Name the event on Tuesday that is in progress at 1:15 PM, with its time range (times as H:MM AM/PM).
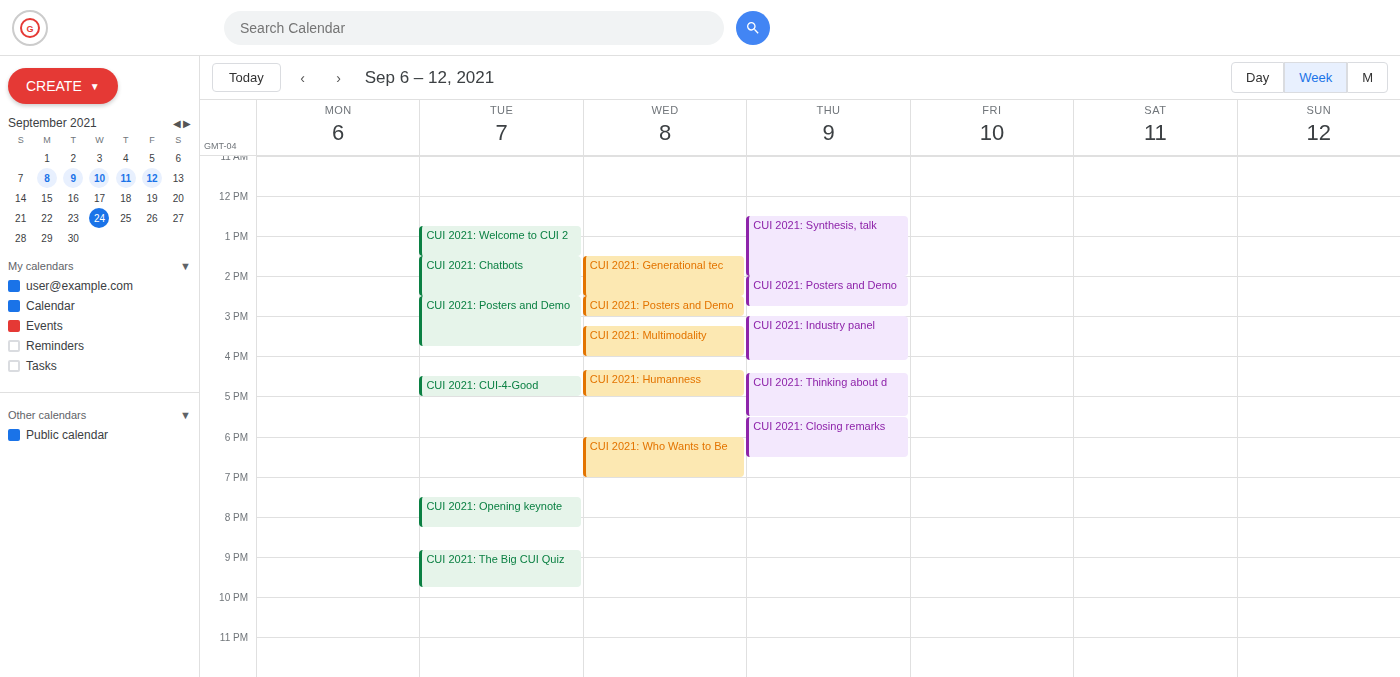
"CUI 2021: Welcome to CUI 2", 12:45 PM to 1:30 PM